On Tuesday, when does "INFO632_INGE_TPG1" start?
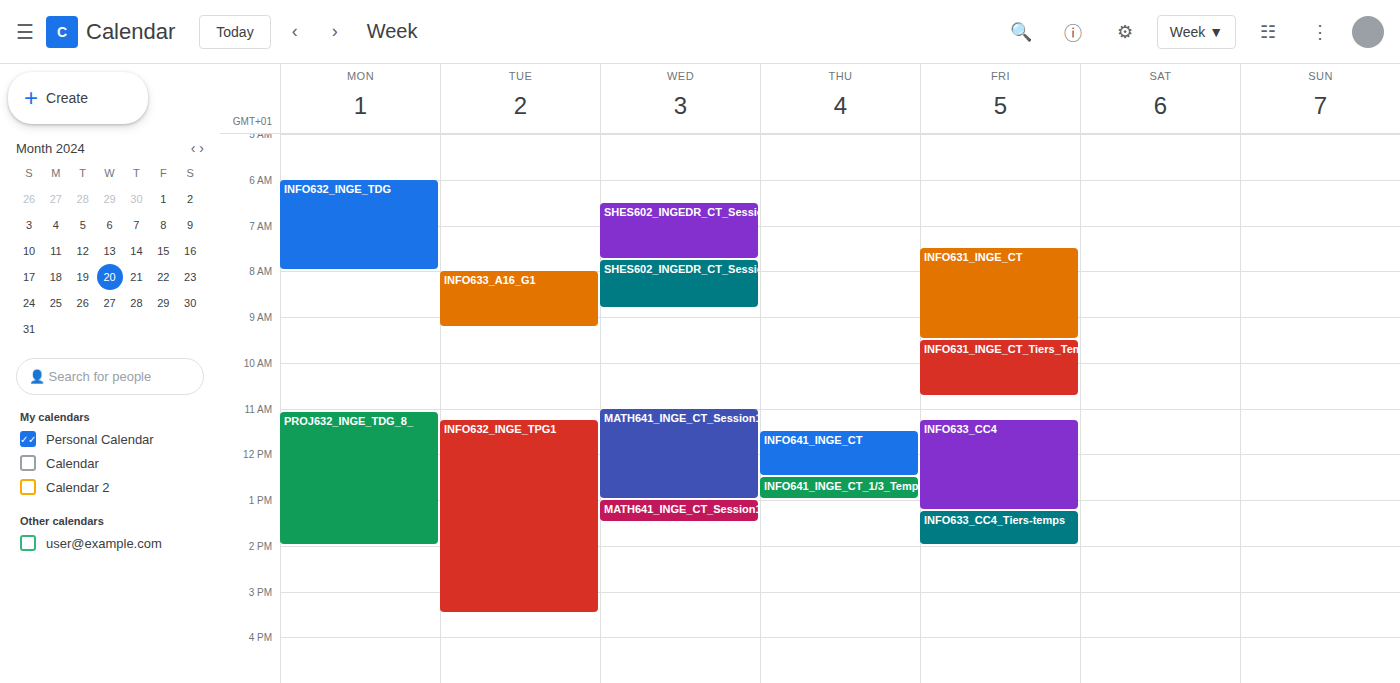
11:15 AM